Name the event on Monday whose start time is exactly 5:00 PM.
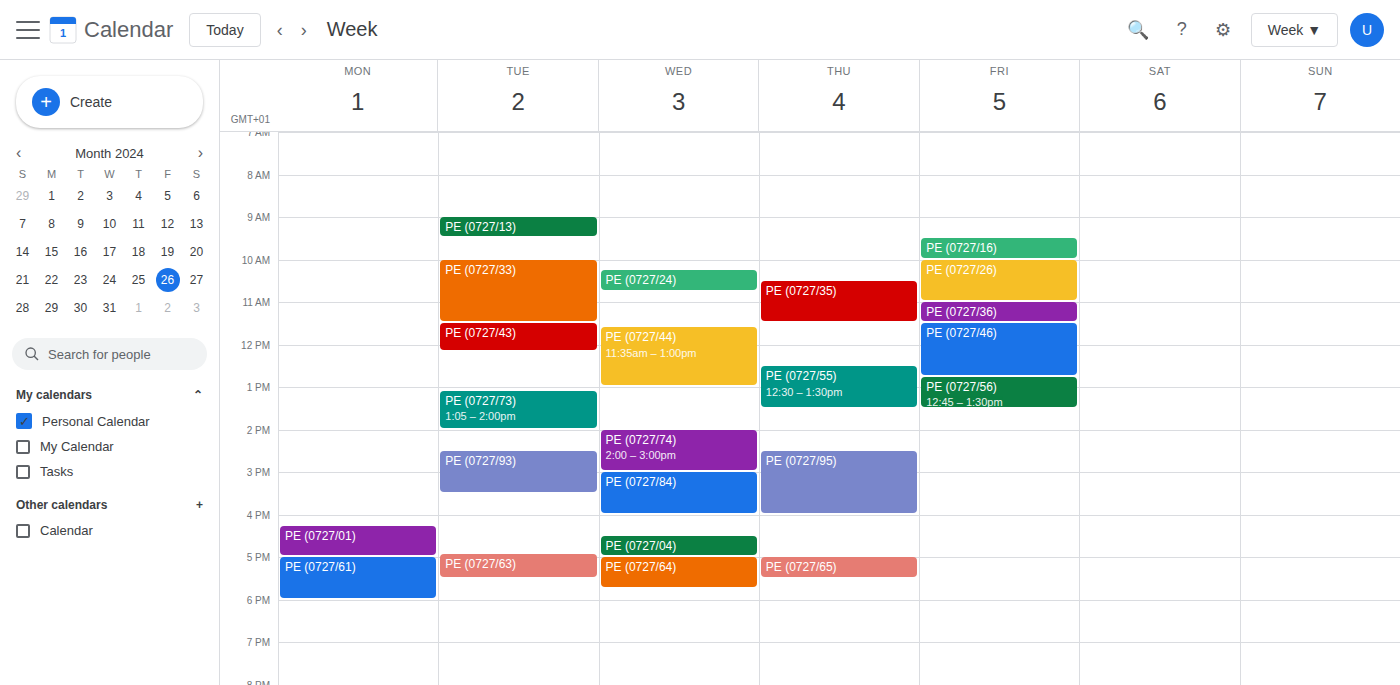
"PE (0727/61)"